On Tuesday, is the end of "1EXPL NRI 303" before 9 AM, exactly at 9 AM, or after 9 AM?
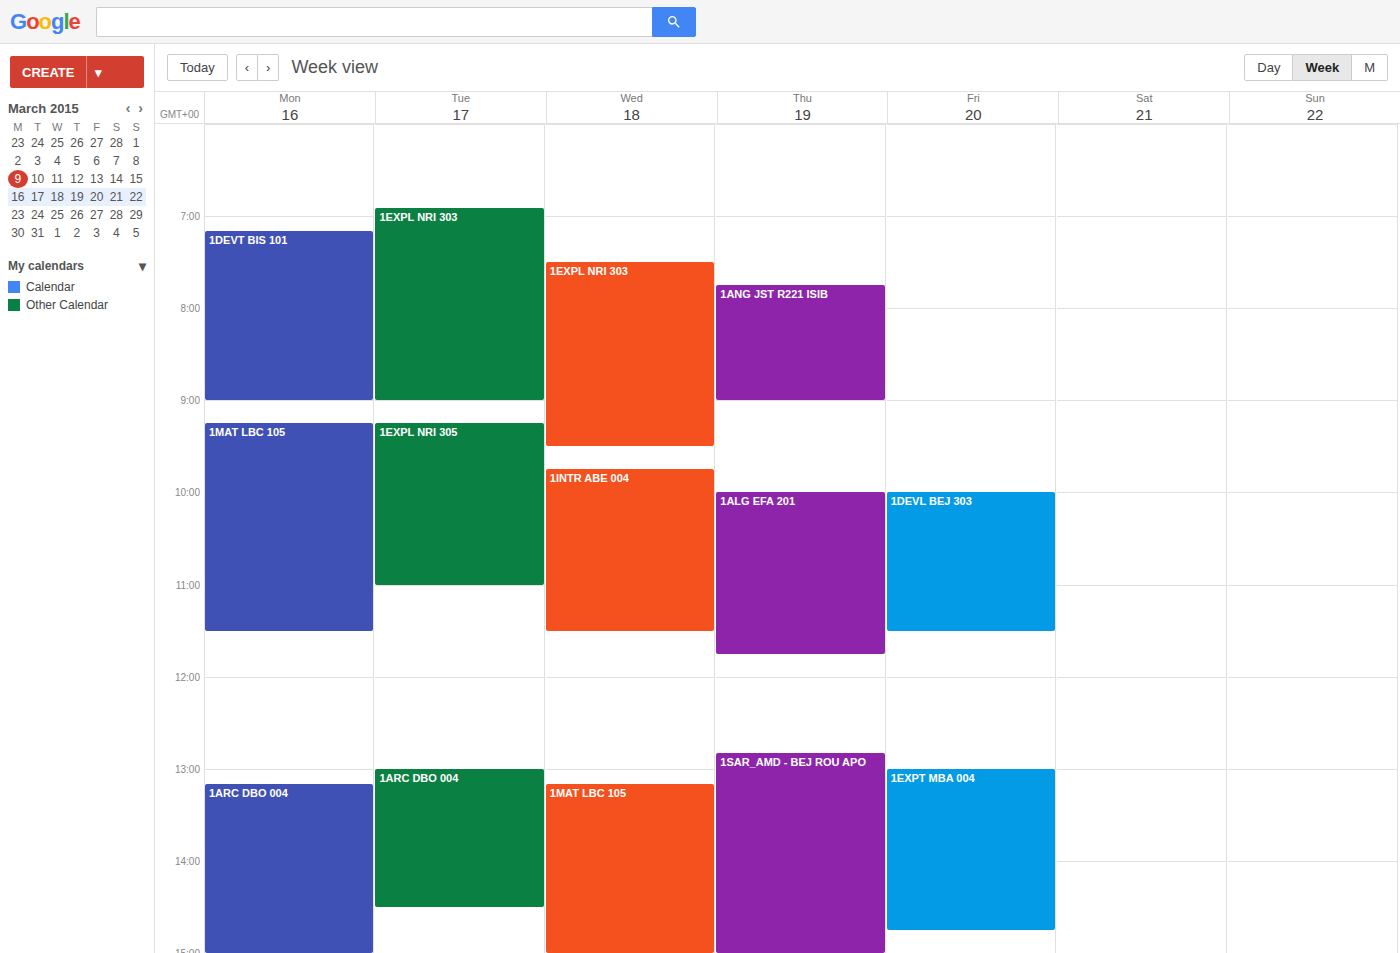
9:00 AM -- exactly at 9 AM, on the 9 AM line.